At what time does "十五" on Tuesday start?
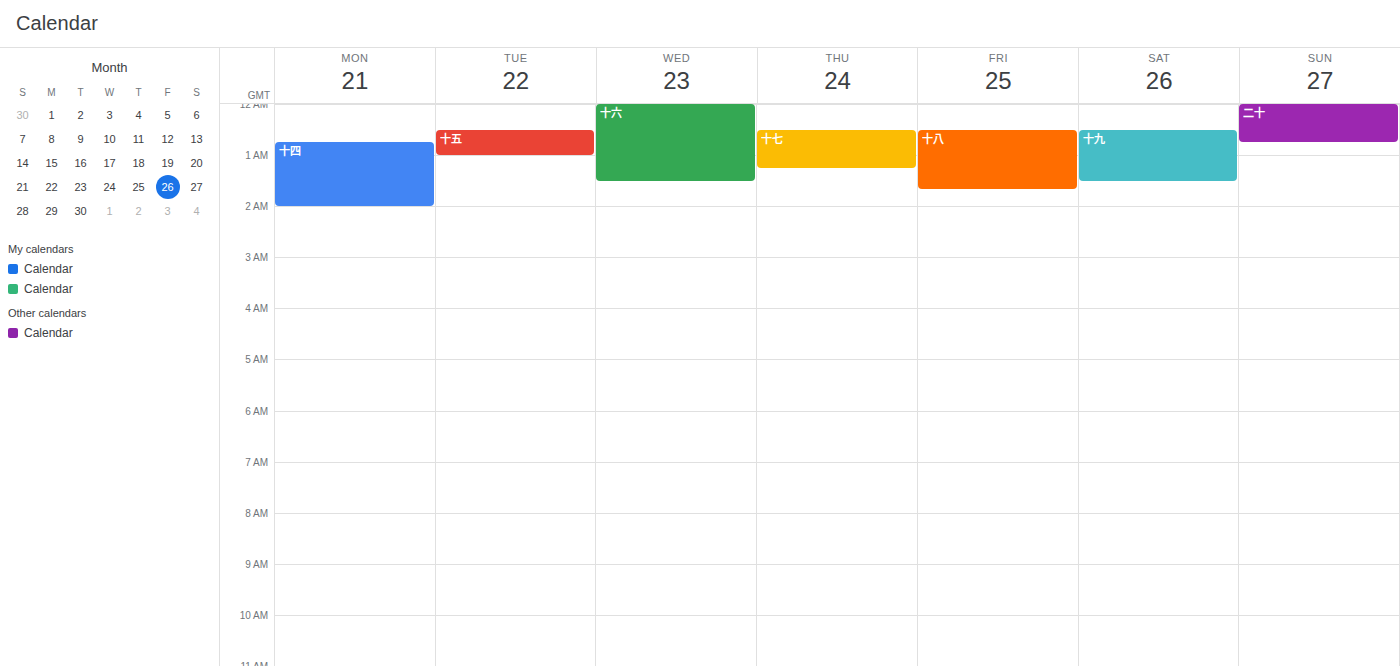
12:30 AM